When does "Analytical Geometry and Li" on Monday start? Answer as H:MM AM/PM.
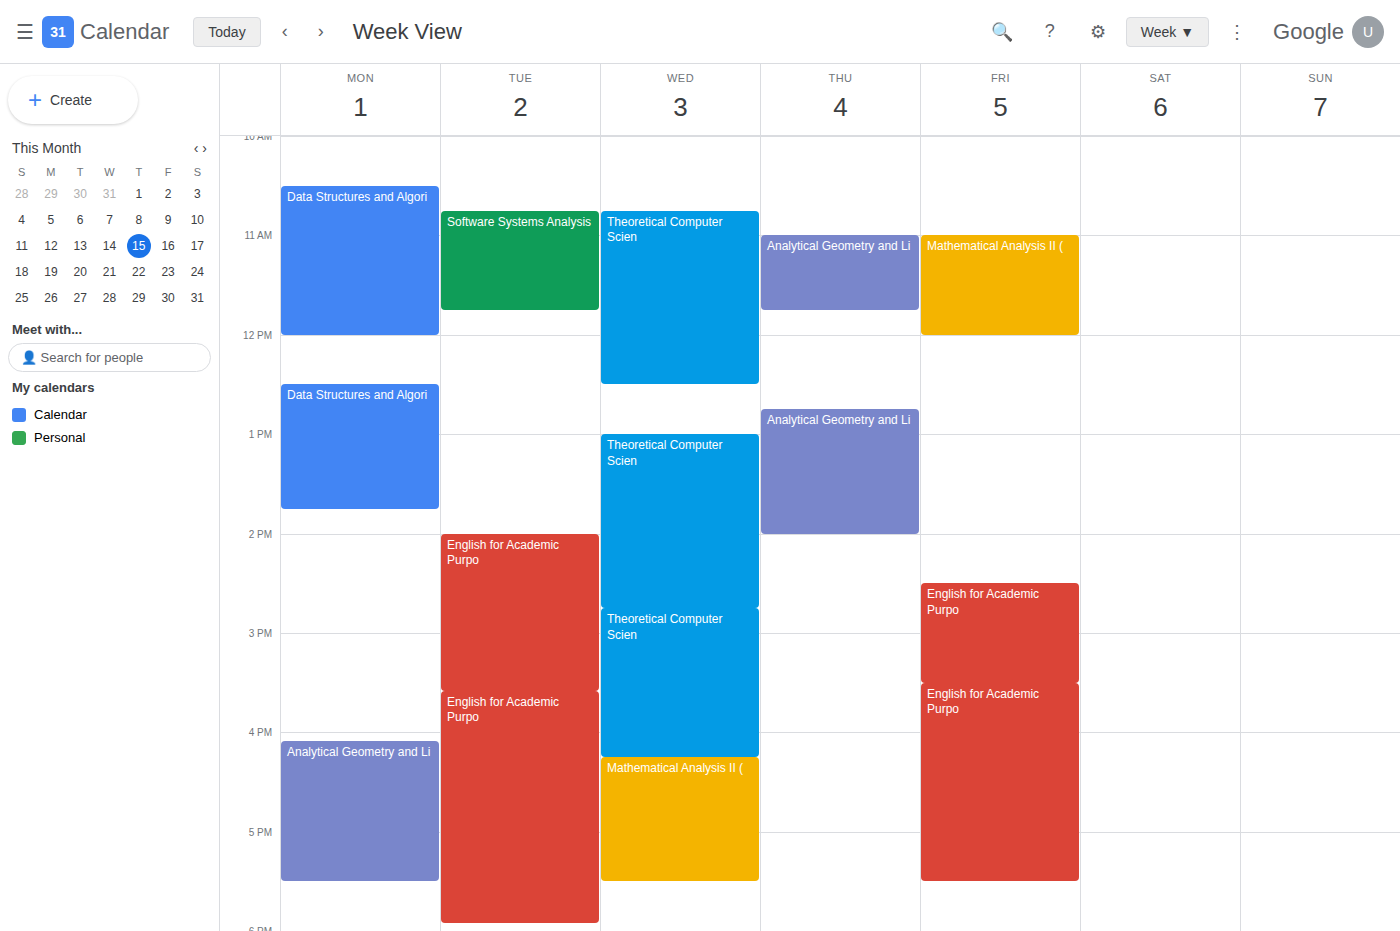
4:05 PM